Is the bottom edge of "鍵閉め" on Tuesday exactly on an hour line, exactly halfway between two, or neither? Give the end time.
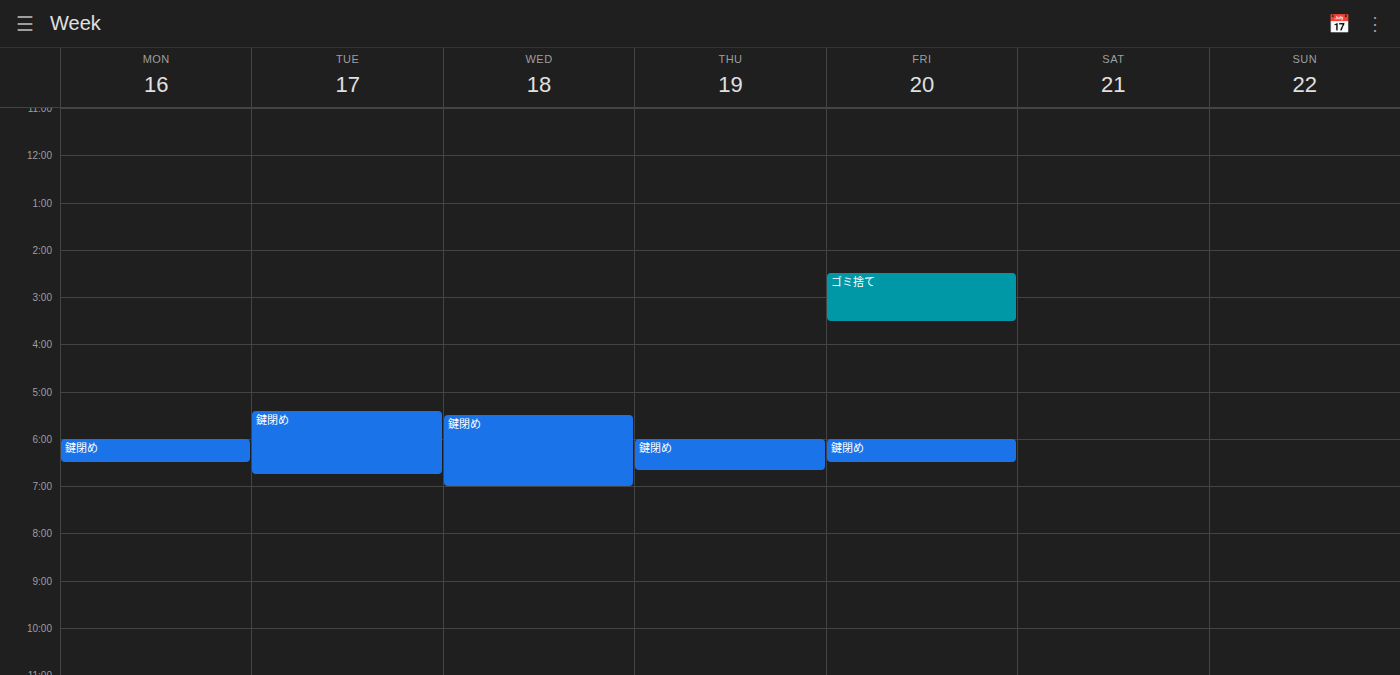
18:45 -- neither: three quarters of the way from the 18:00 line to the 19:00 line.